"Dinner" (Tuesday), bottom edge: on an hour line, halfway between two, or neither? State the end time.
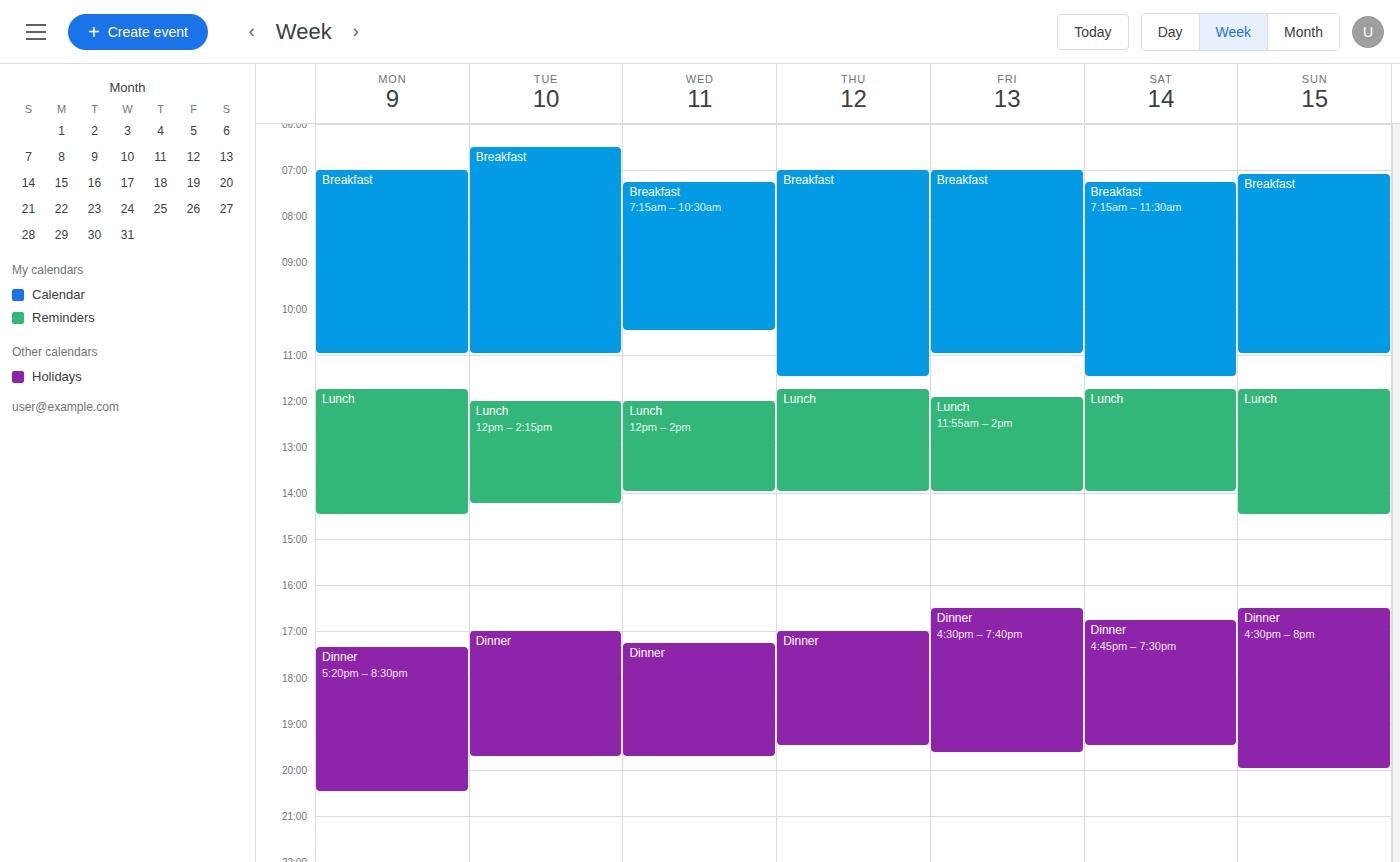
7:45 PM -- neither: three quarters of the way from the 7 PM line to the 8 PM line.